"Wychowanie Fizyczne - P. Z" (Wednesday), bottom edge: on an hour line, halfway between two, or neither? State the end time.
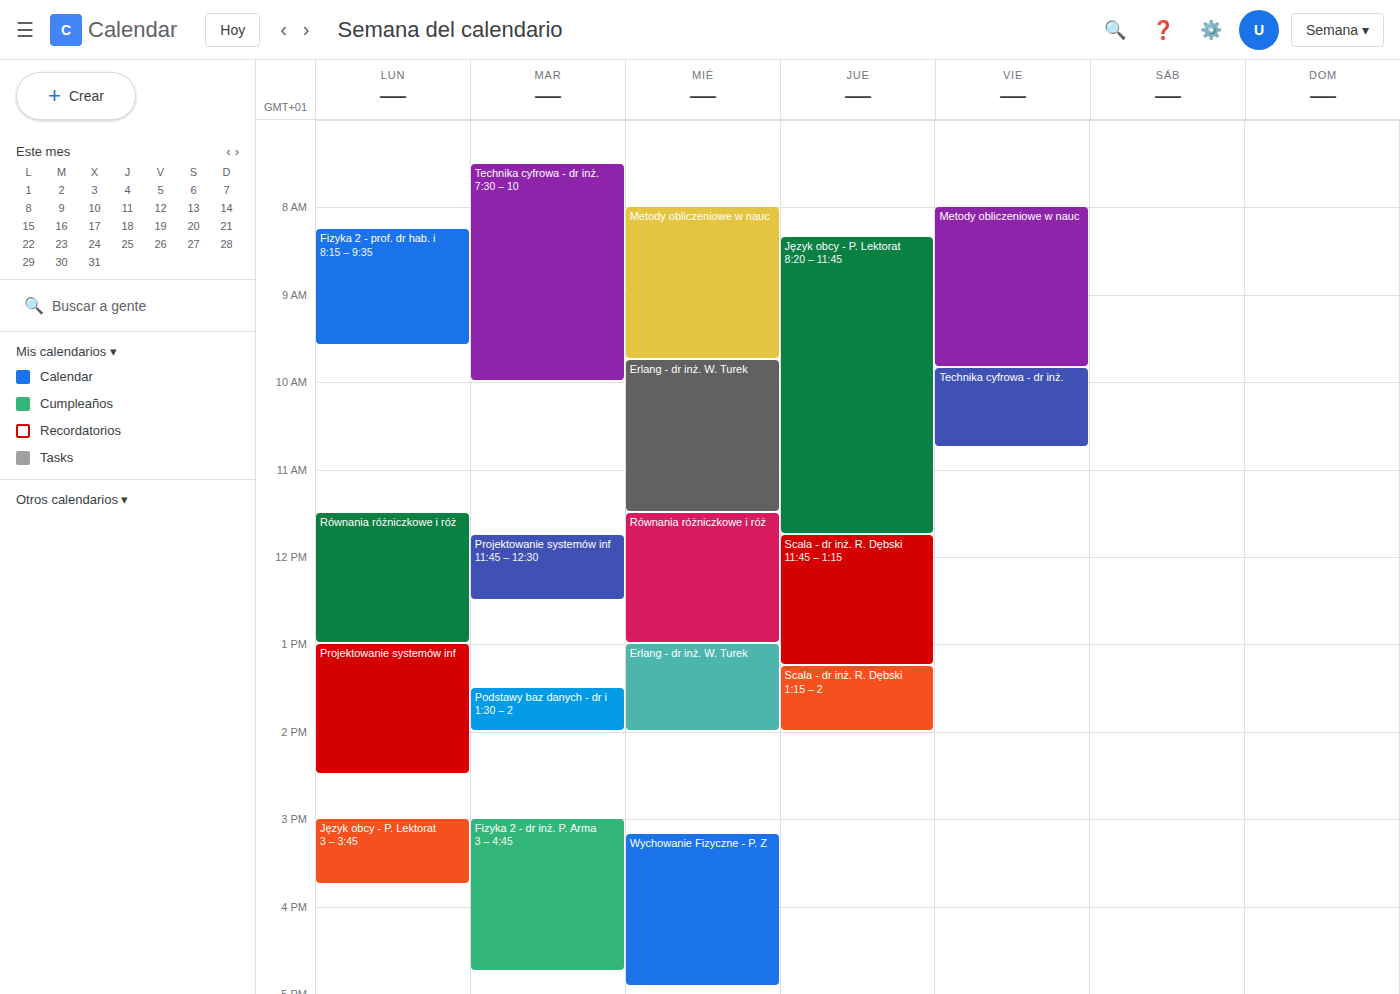
4:55 PM -- neither: 55 minutes below the 4 PM line and 5 minutes above the 5 PM line.